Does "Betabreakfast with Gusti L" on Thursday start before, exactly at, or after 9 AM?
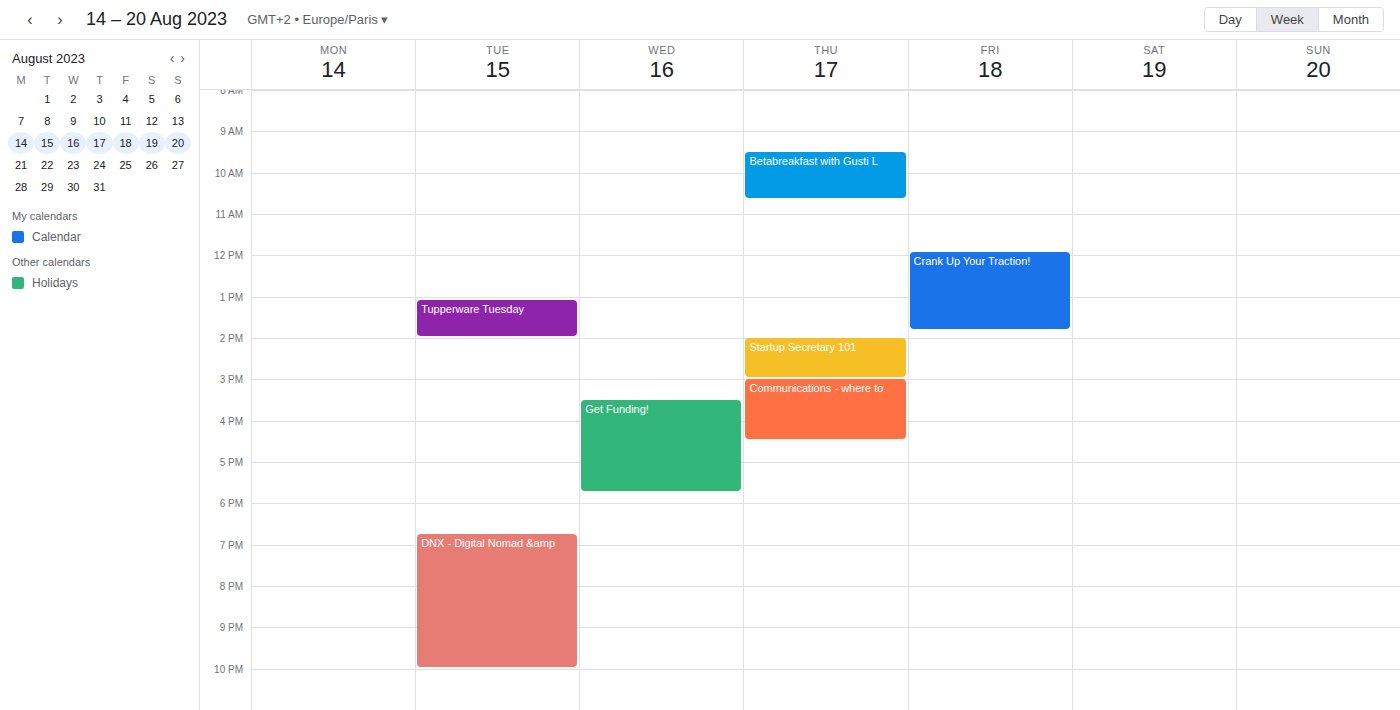
9:30 AM -- after 9 AM, 30 minutes below the 9 AM line.